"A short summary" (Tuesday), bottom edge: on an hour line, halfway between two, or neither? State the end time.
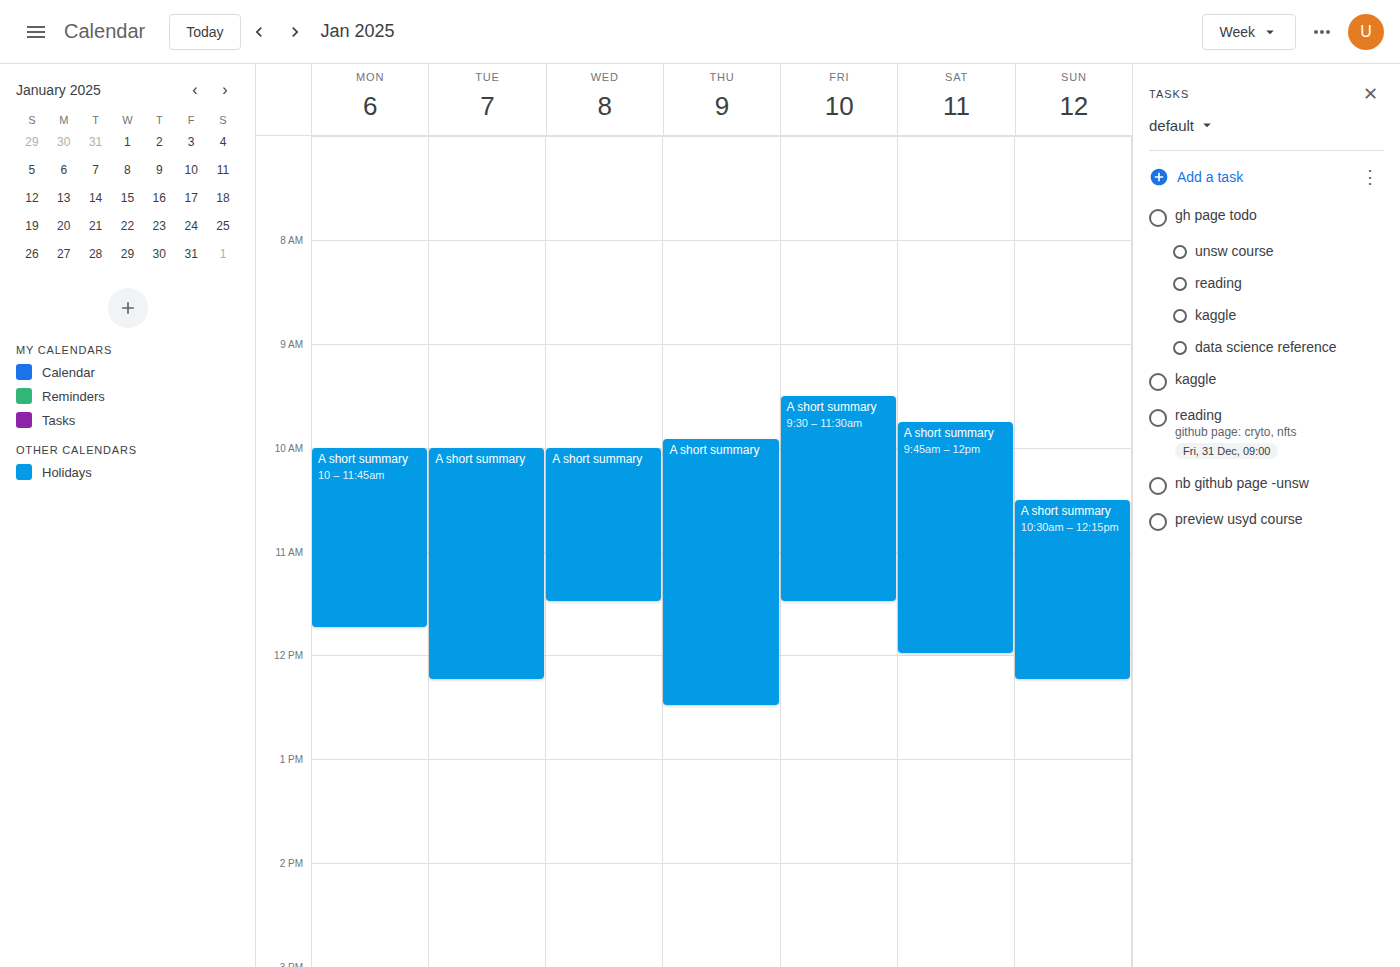
12:15 PM -- neither: a quarter of the way from the 12 PM line to the 1 PM line.